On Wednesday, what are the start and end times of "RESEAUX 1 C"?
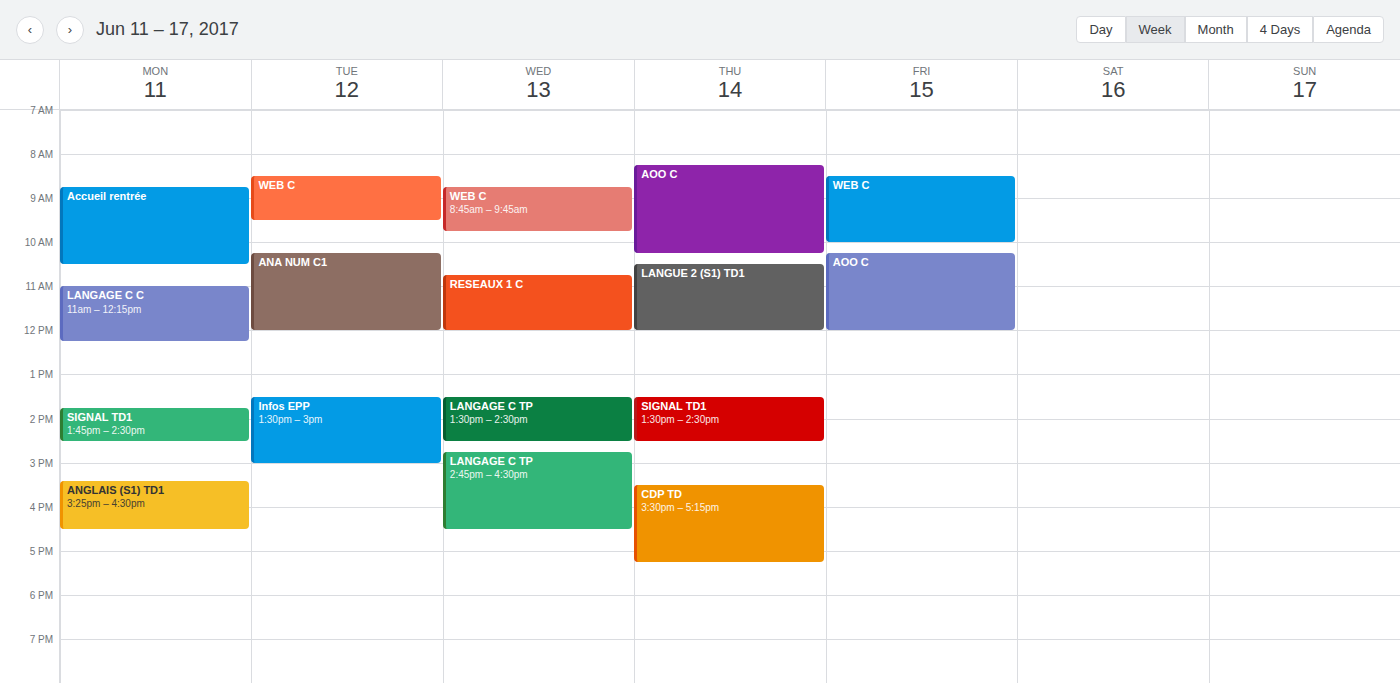
10:45 to 12:00